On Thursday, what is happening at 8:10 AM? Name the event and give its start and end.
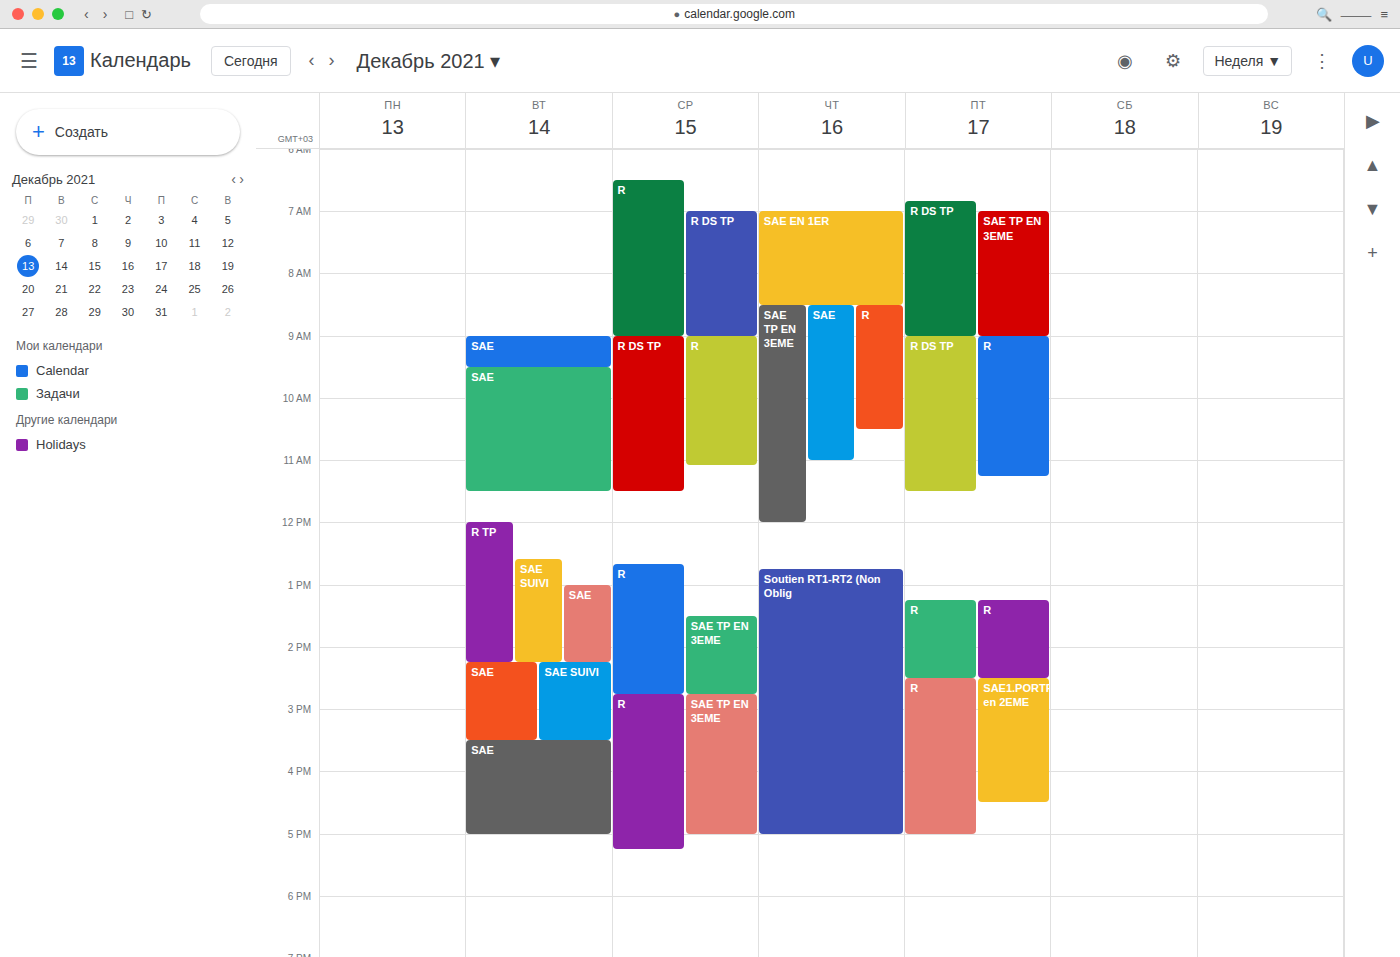
"SAE EN 1ER", 7:00 AM to 8:30 AM